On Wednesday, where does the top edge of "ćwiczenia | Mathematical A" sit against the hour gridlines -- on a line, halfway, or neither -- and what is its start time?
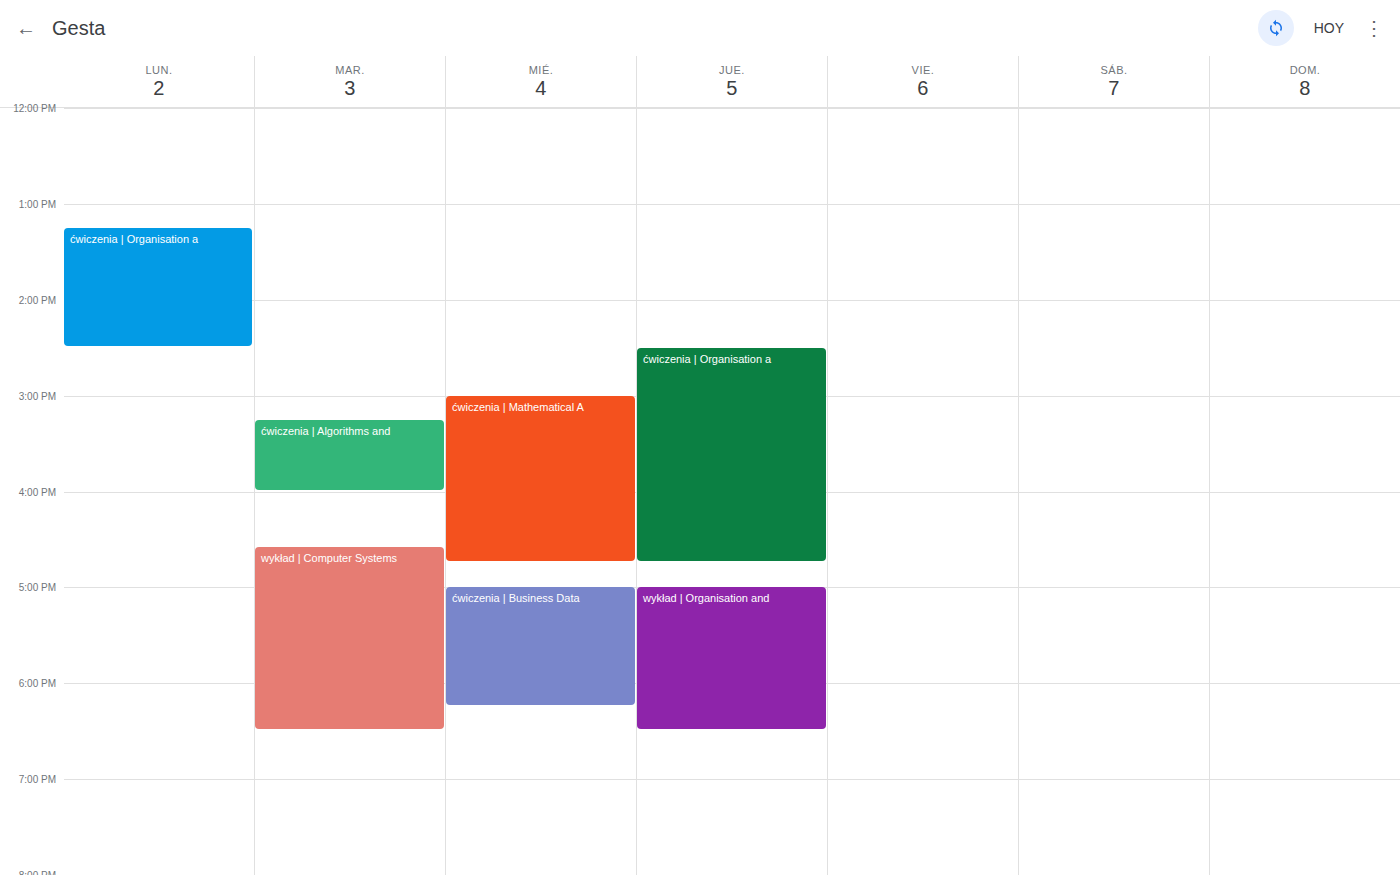
3:00 PM -- exactly on the 3 PM line.